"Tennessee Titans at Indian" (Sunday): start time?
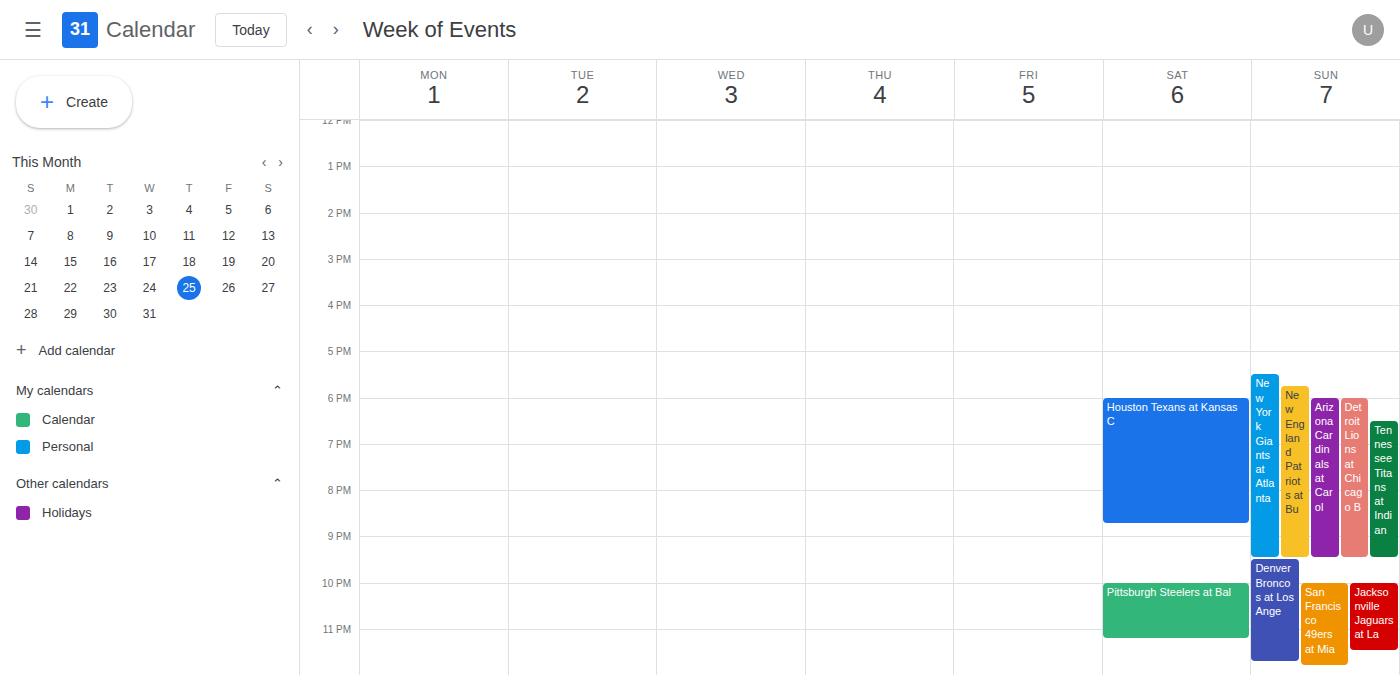
6:30 PM